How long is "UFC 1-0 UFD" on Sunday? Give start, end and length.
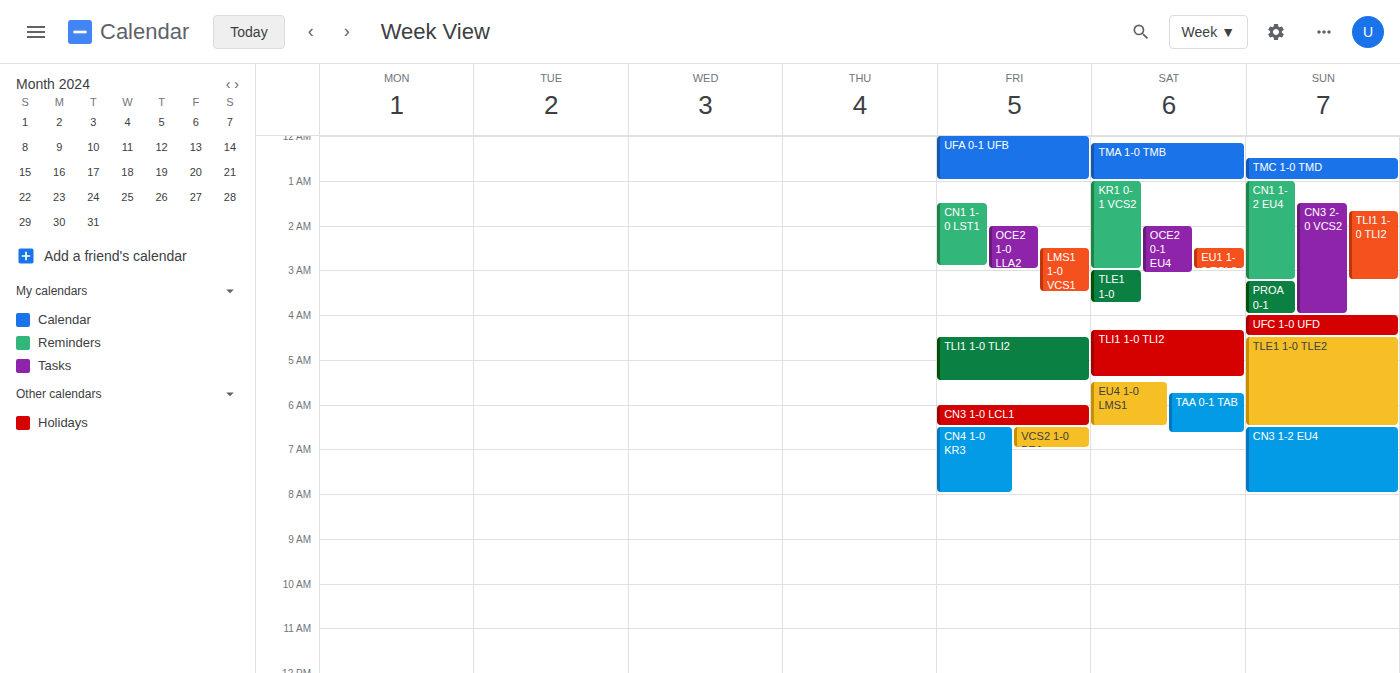
4:00 AM to 4:30 AM, 30 minutes